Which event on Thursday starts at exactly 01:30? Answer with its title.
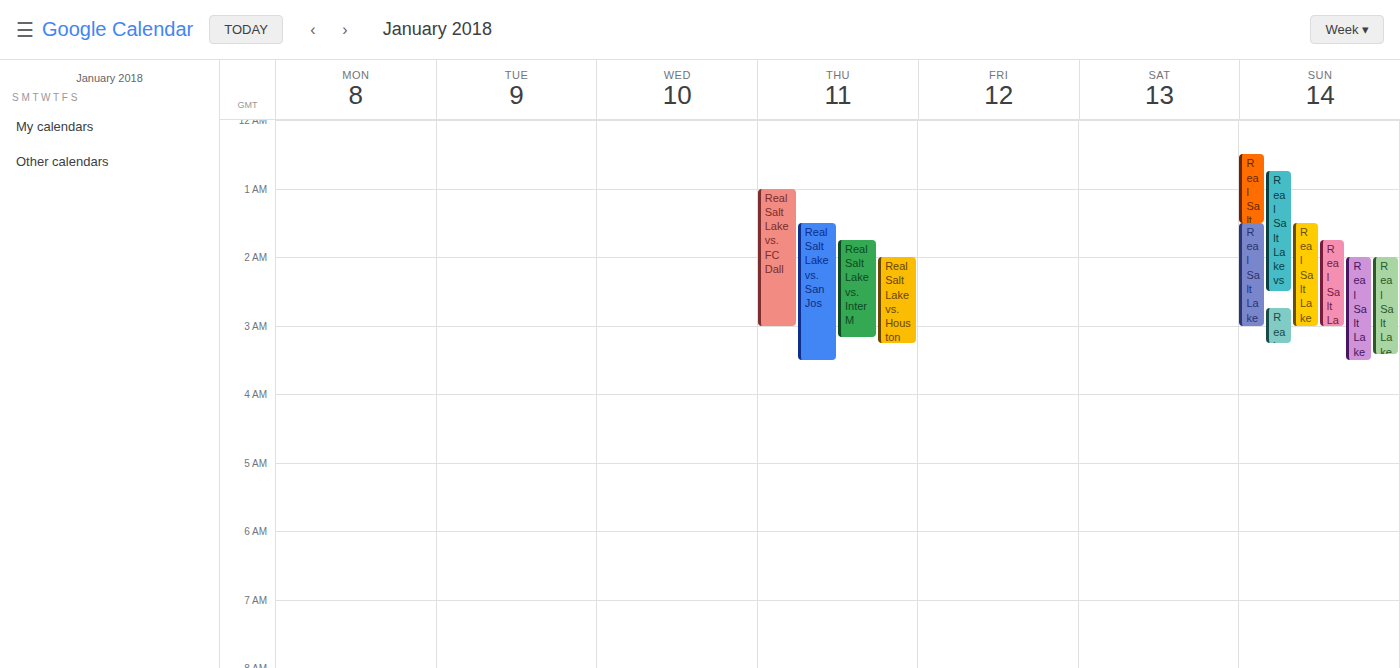
"Real Salt Lake vs. San Jos"